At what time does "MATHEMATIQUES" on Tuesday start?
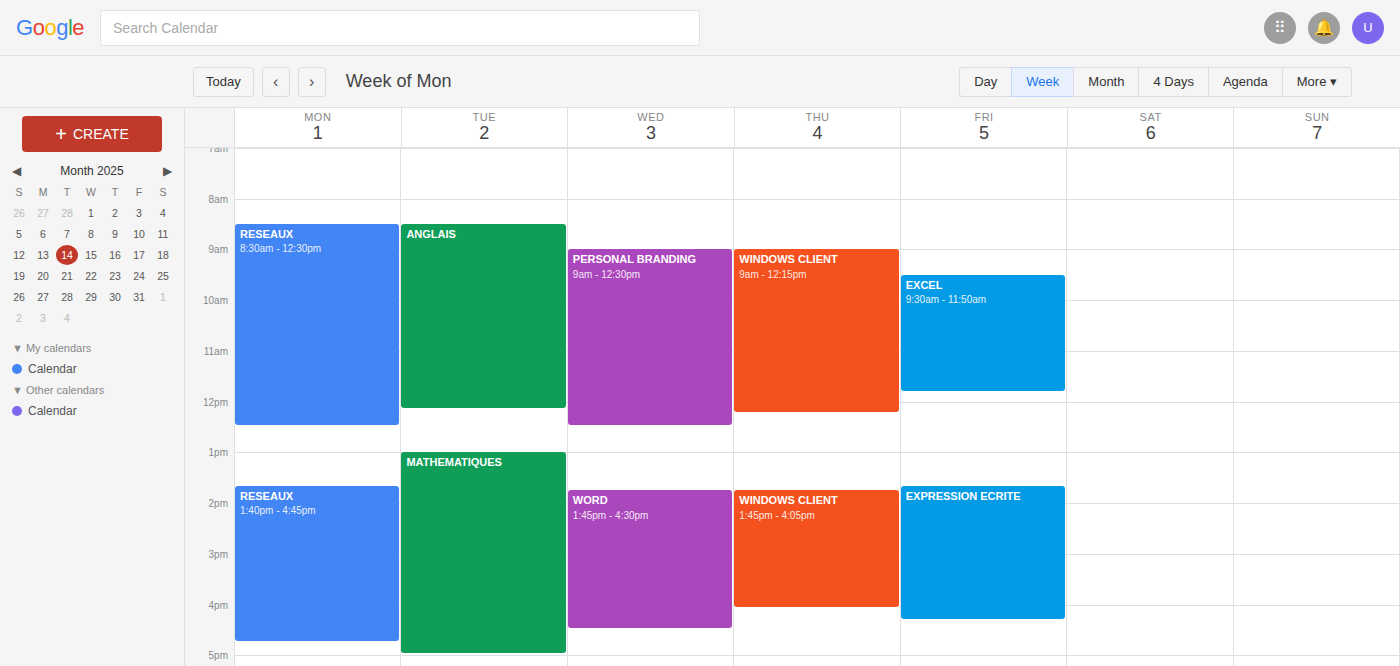
1:00 PM